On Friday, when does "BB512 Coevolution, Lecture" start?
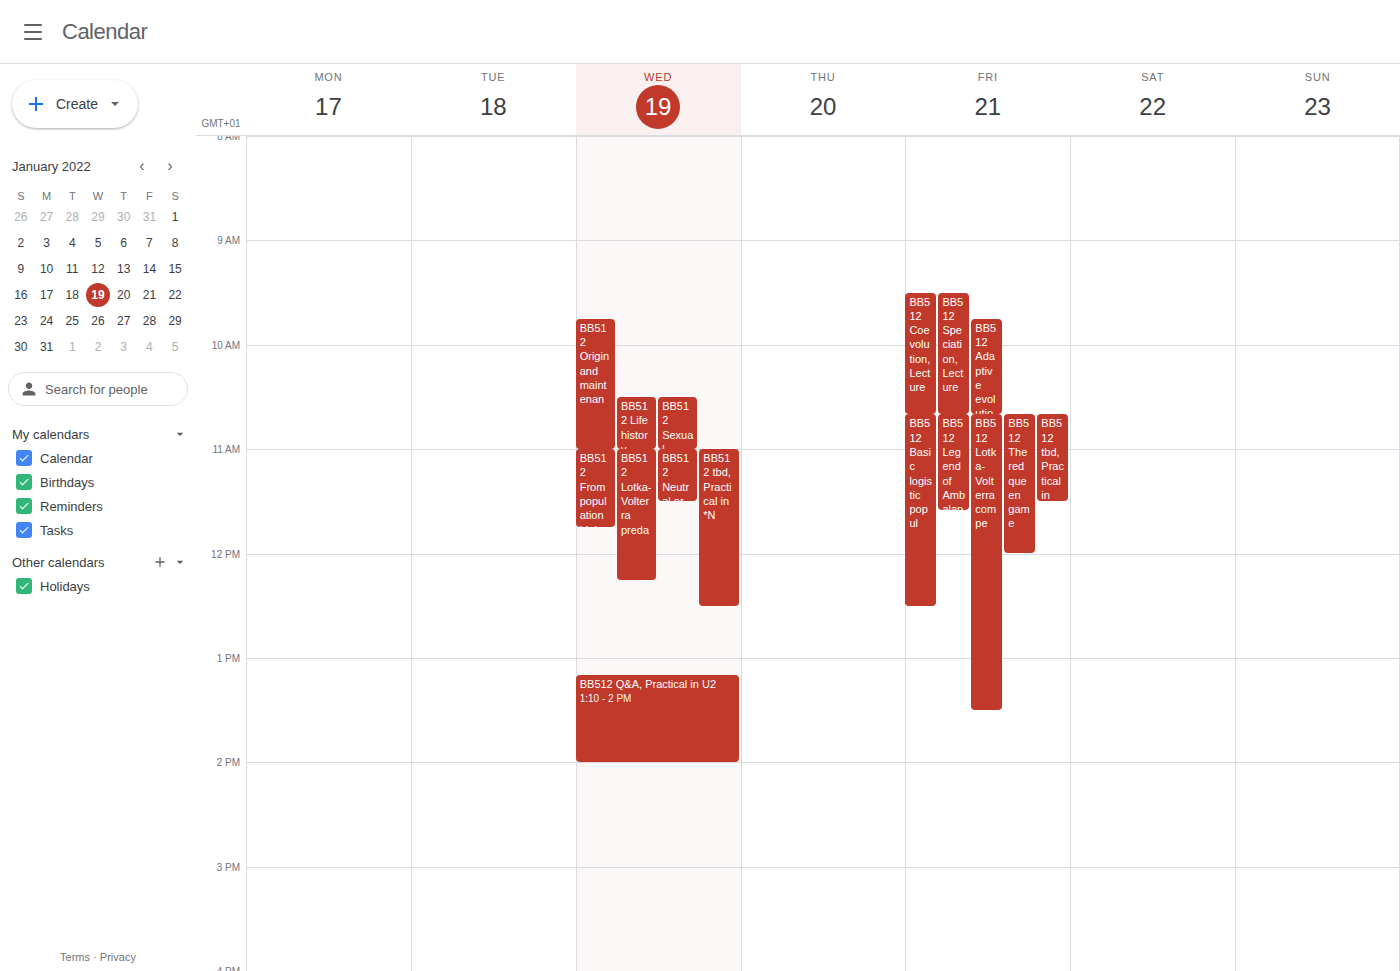
9:30 AM